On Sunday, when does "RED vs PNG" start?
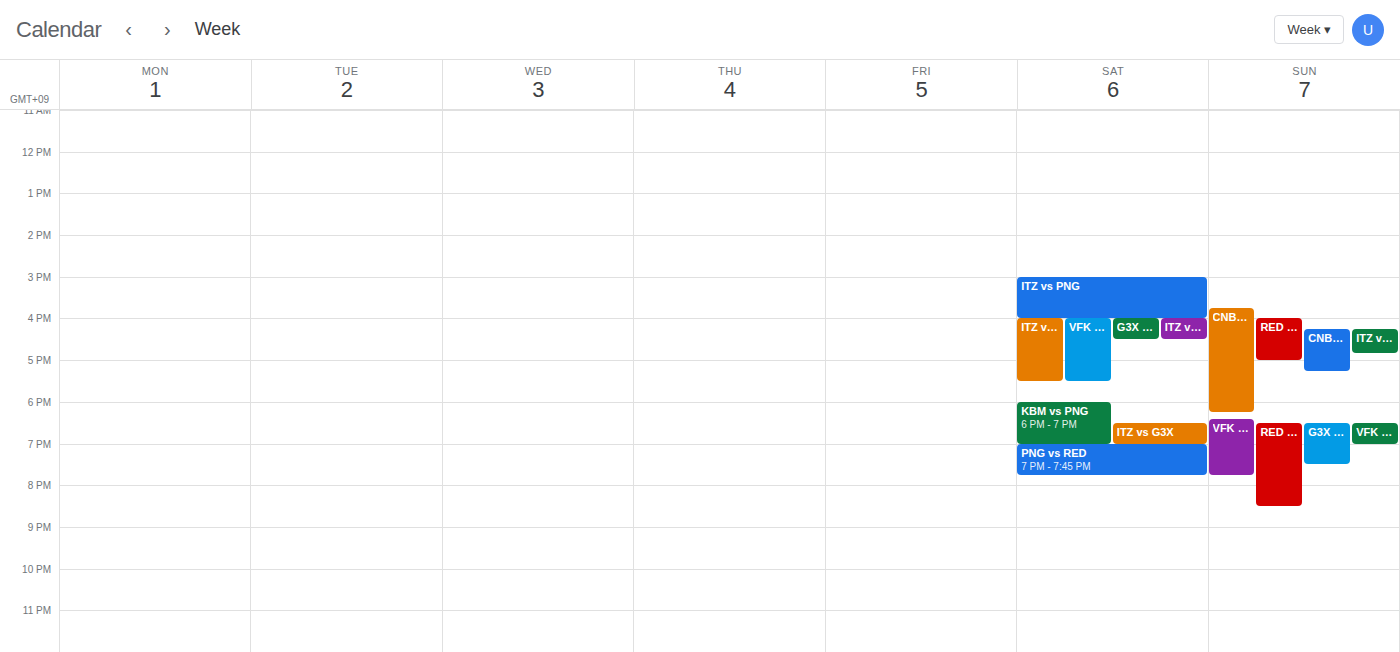
6:30 PM